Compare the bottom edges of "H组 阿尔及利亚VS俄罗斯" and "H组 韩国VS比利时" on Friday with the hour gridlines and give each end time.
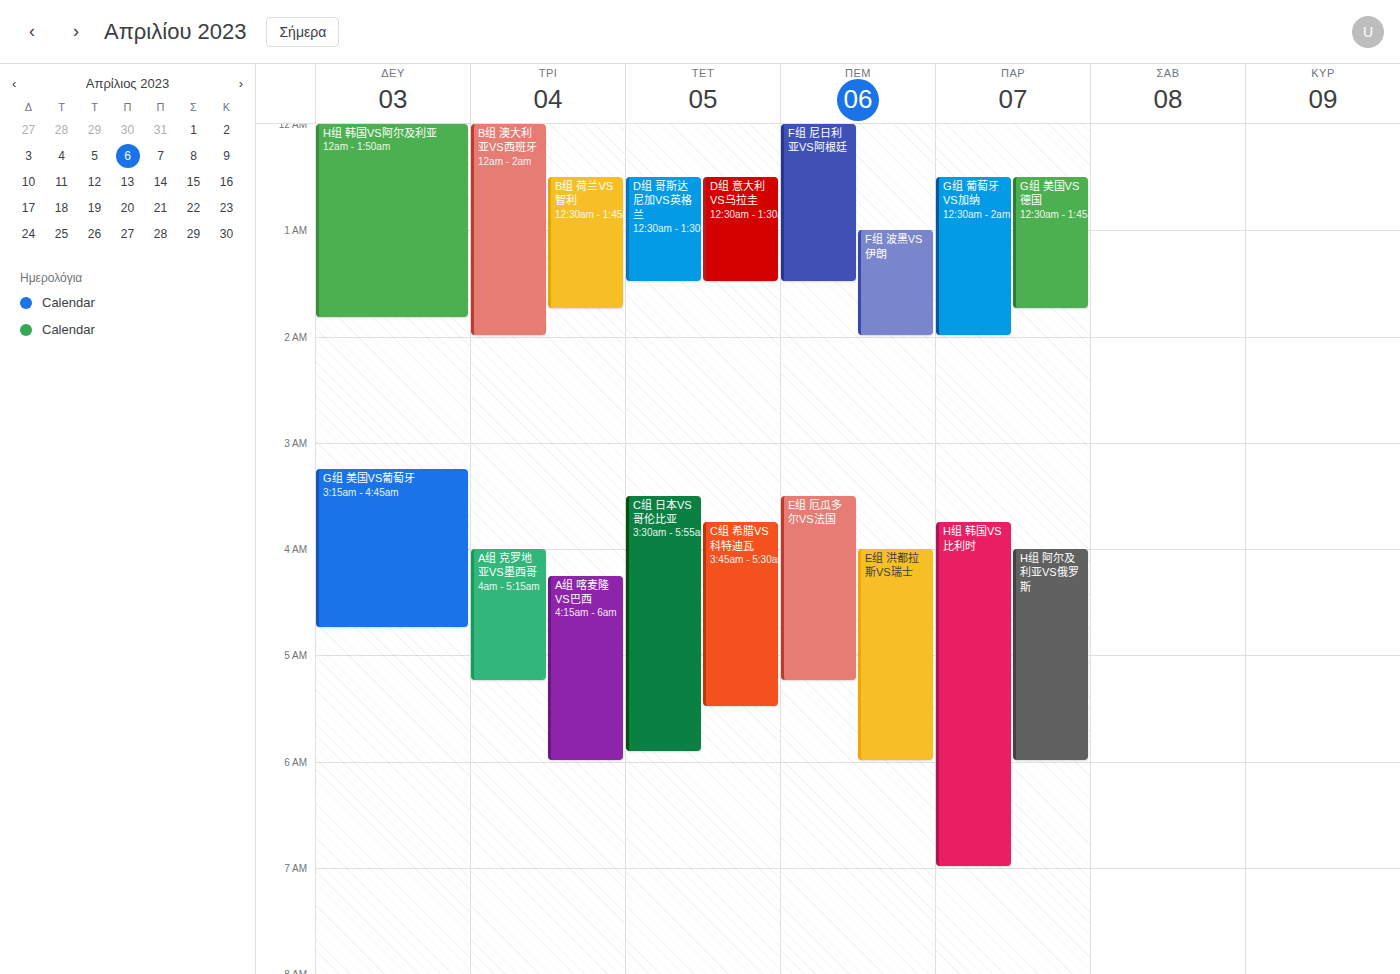
"H组 阿尔及利亚VS俄罗斯": 06:00, exactly on the 06:00 line. "H组 韩国VS比利时": 07:00, exactly on the 07:00 line.